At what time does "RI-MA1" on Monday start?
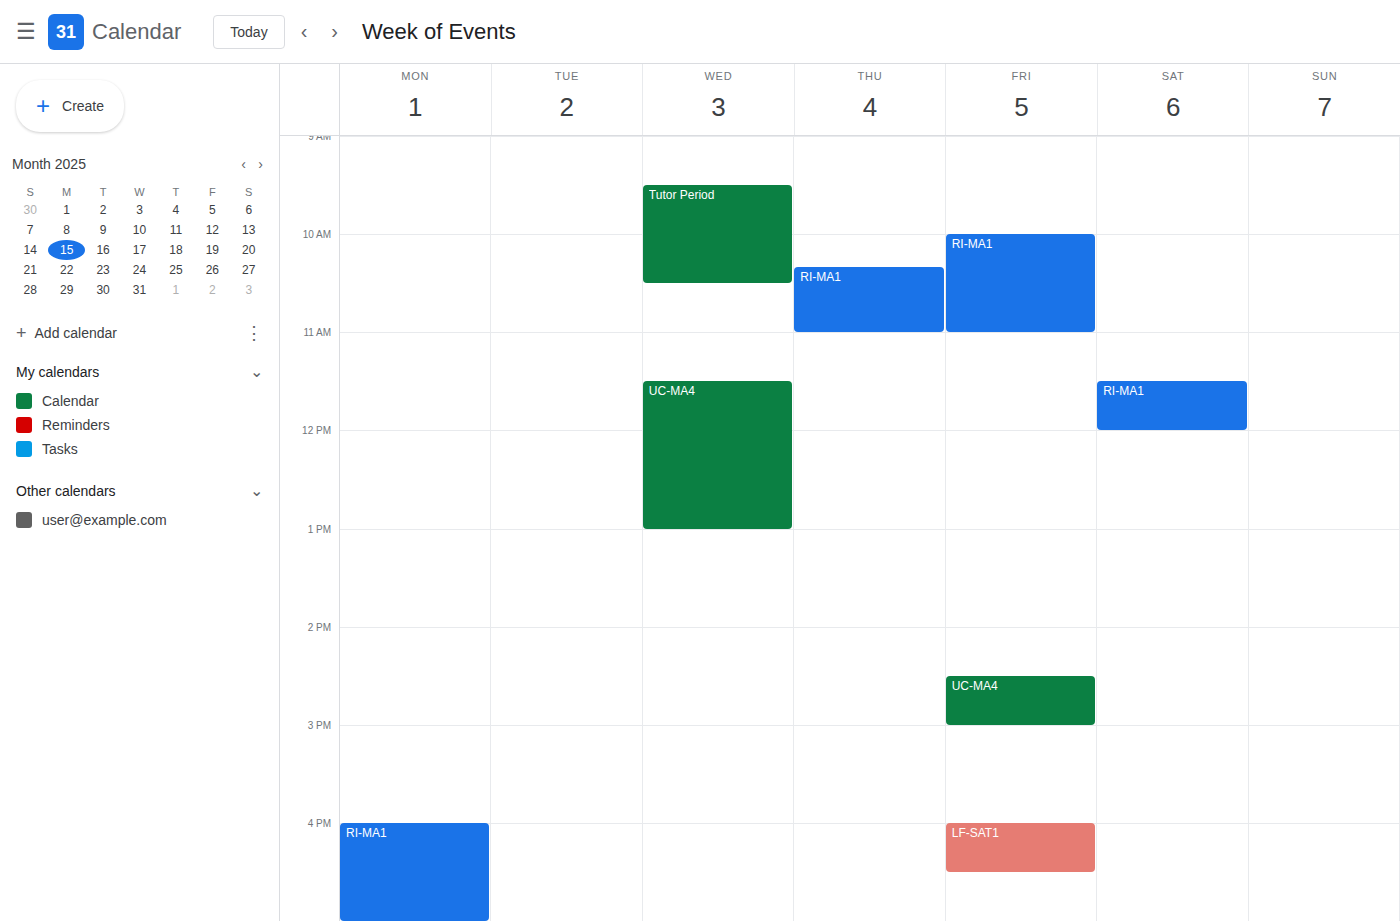
4:00 PM